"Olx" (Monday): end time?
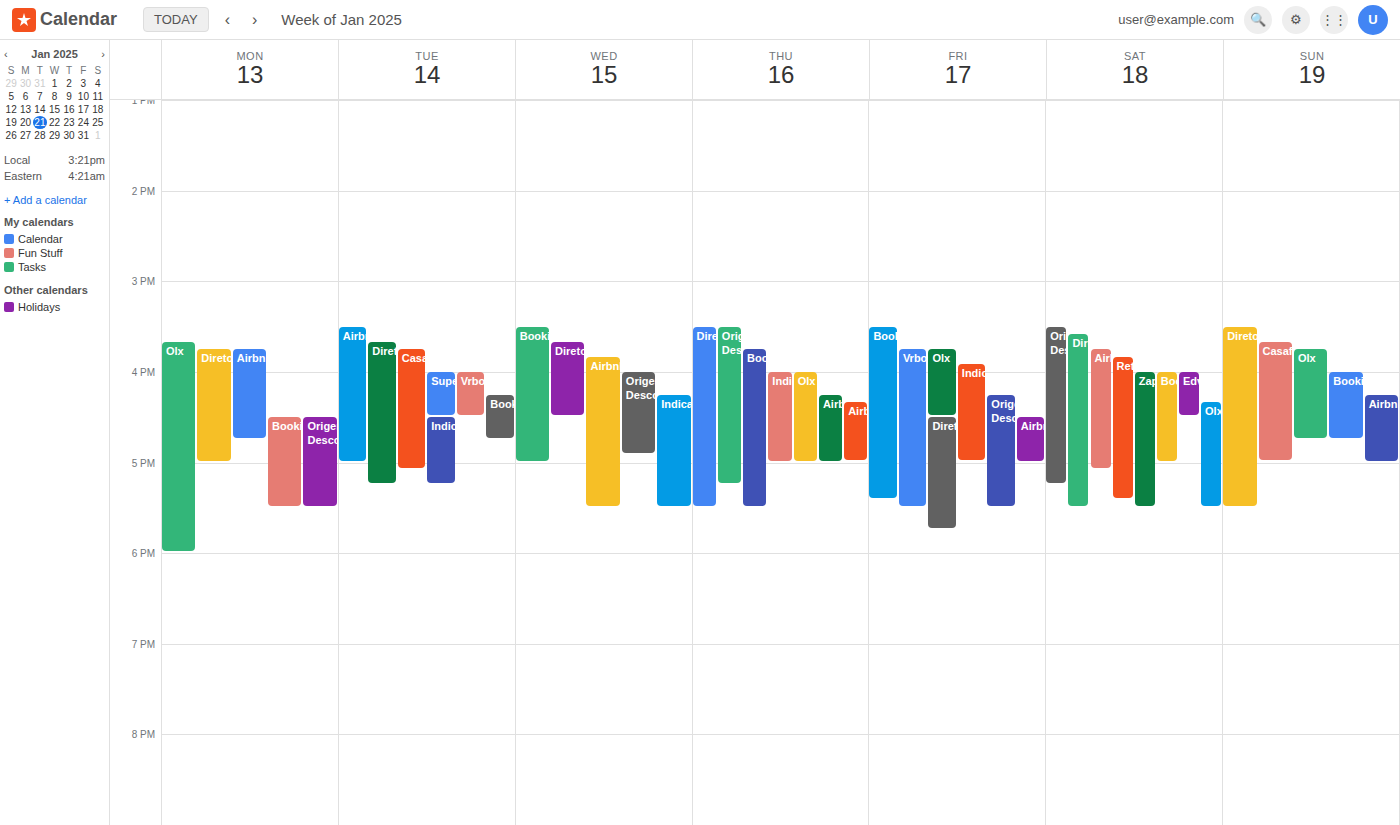
6:00 PM